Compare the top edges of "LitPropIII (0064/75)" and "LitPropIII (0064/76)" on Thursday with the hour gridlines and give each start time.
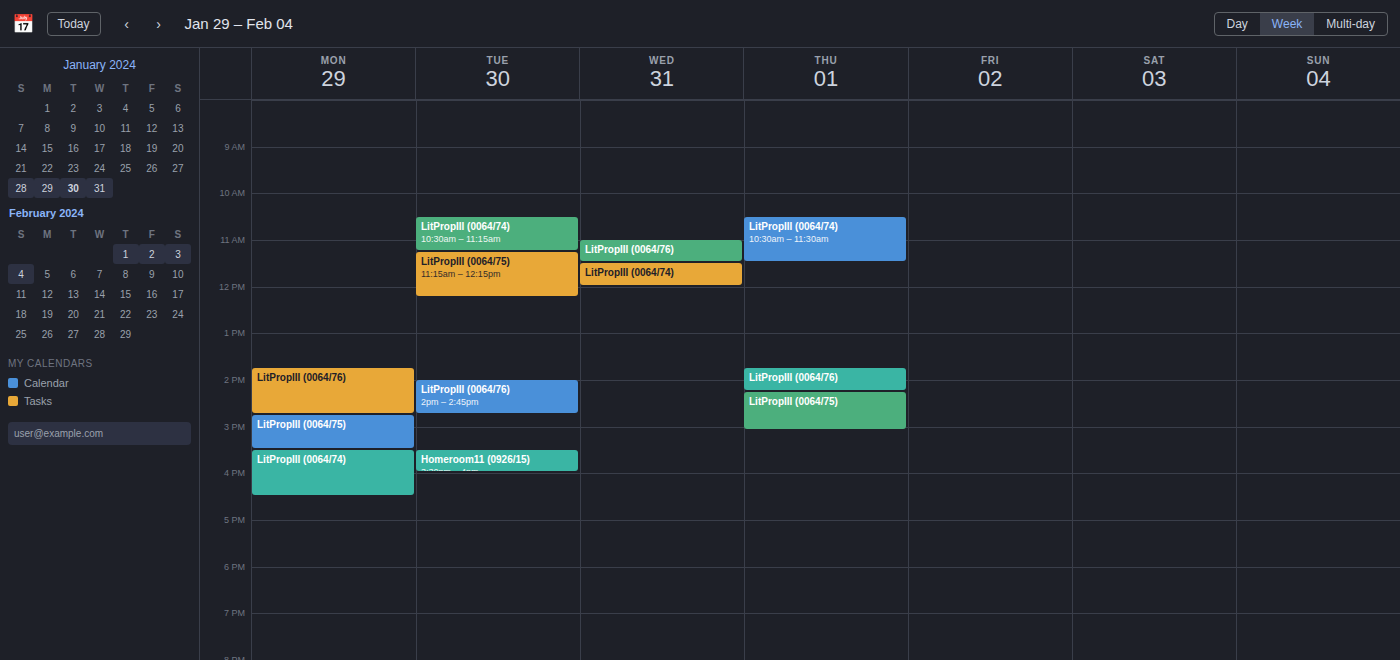
"LitPropIII (0064/75)": 2:15 PM, neither: a quarter of the way from the 2 PM line to the 3 PM line. "LitPropIII (0064/76)": 1:45 PM, neither: three quarters of the way from the 1 PM line to the 2 PM line.